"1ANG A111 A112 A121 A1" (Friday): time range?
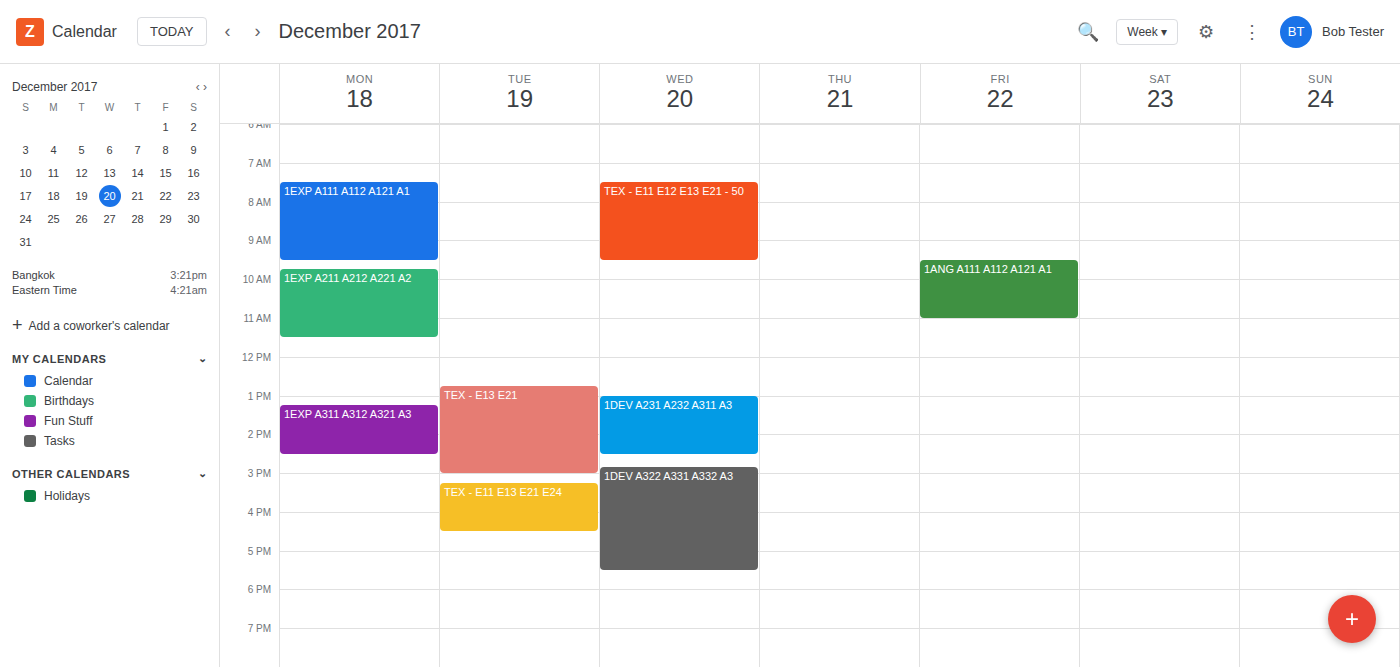
9:30 AM to 11:00 AM